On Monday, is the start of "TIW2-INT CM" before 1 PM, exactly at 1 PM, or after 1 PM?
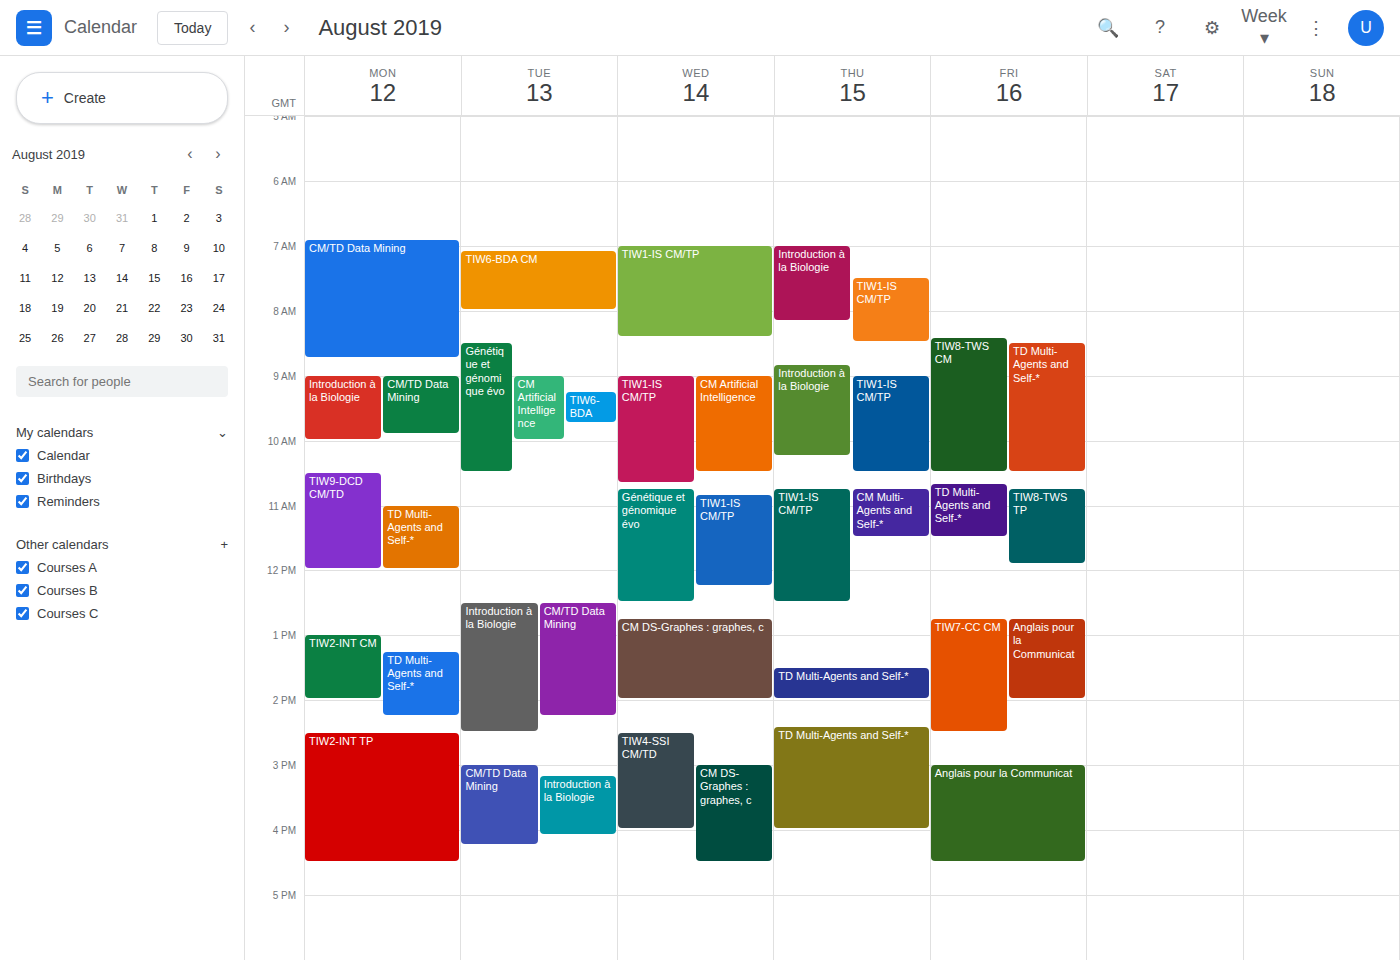
1:00 PM -- exactly at 1 PM, on the 1 PM line.